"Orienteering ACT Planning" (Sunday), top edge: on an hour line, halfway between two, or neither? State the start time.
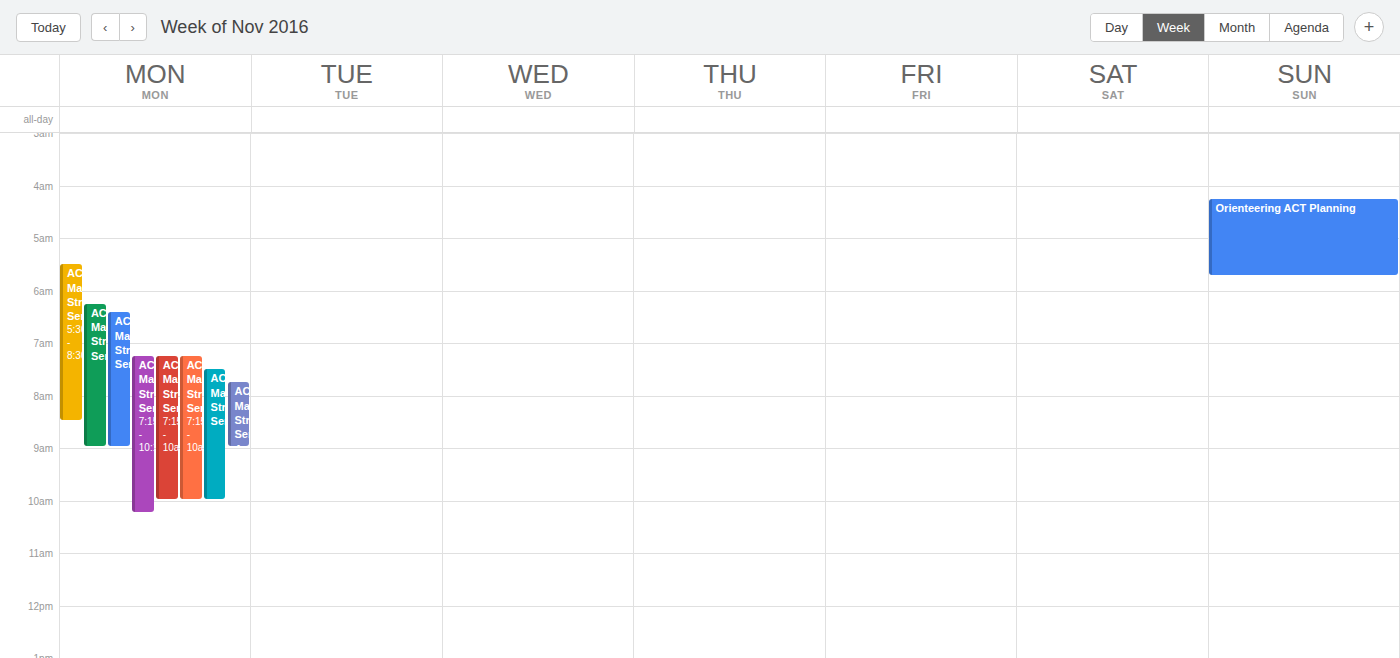
4:15 AM -- neither: a quarter of the way from the 4 AM line to the 5 AM line.